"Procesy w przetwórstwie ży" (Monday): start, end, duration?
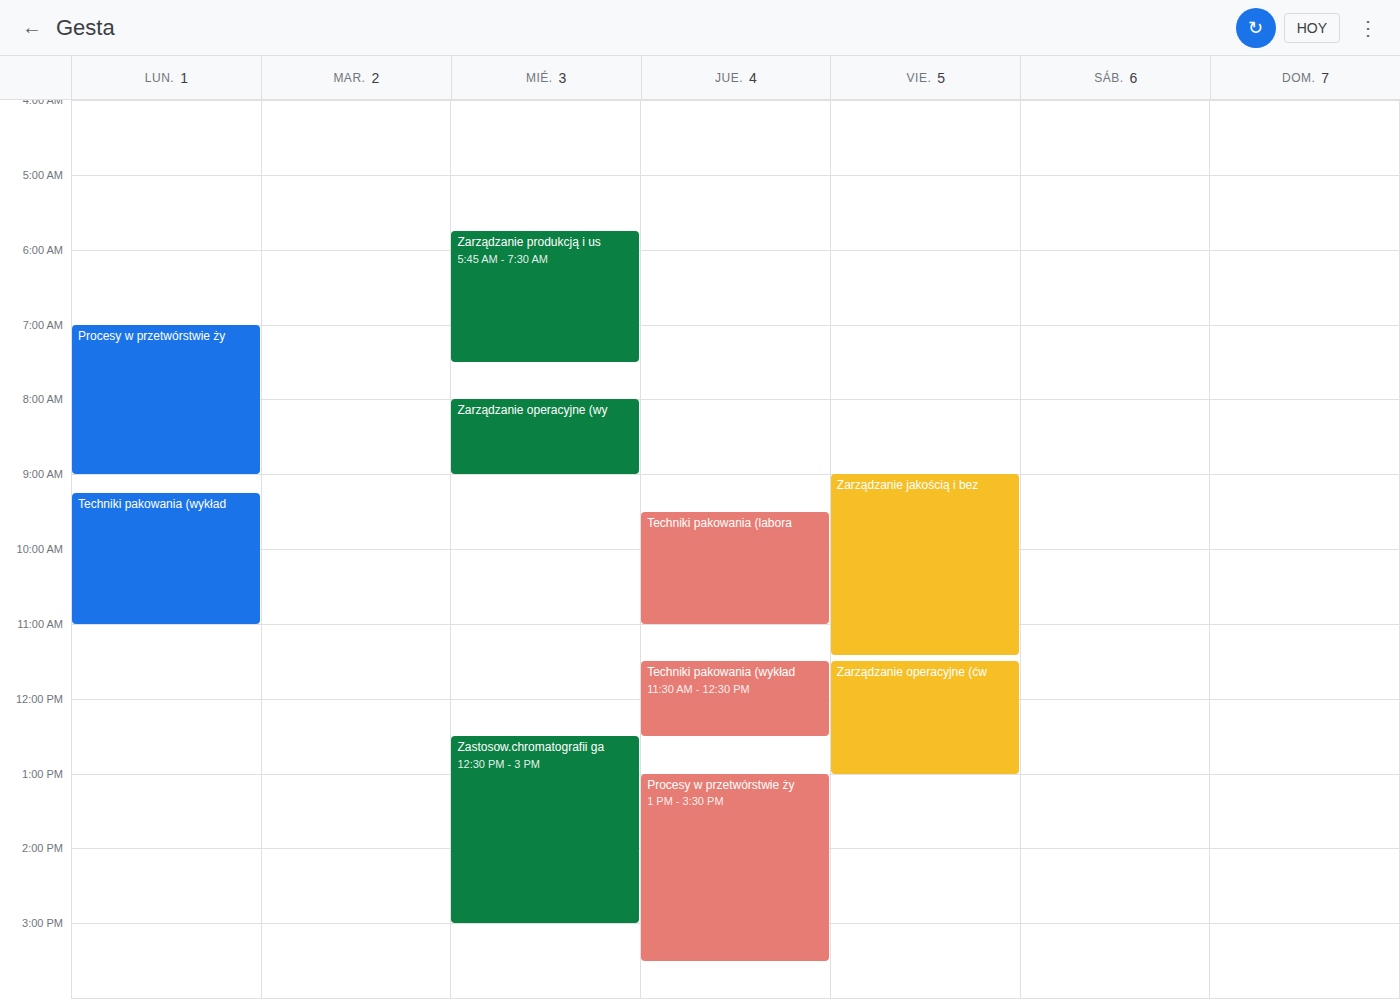
7:00 AM to 9:00 AM, 2 hours